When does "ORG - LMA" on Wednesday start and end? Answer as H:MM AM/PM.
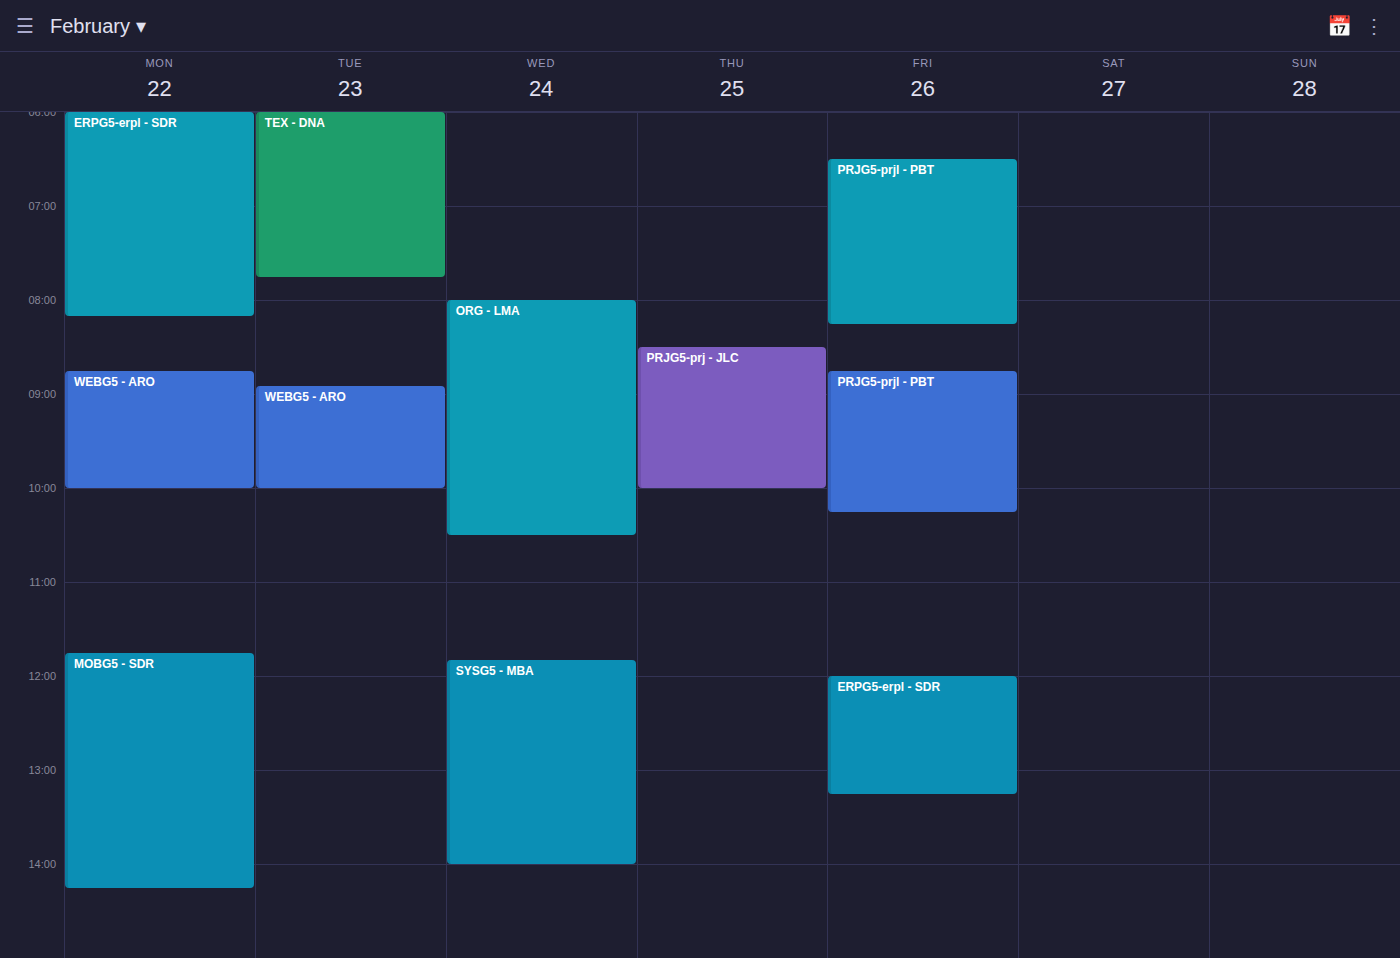
8:00 AM to 10:30 AM